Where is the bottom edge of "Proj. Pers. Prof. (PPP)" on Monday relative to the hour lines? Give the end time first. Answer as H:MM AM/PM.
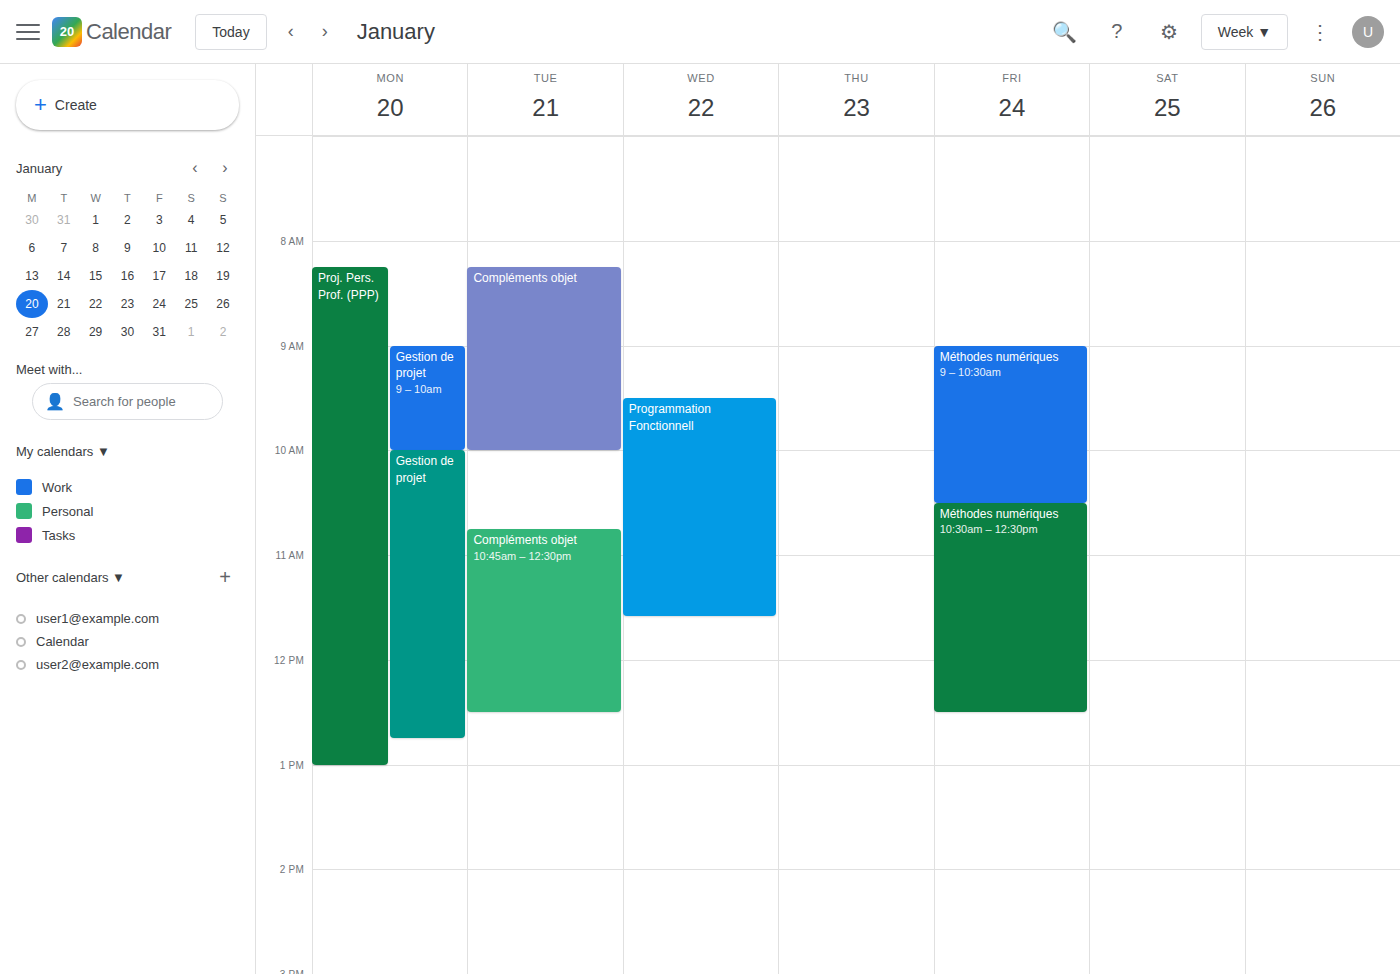
1:00 PM -- exactly on the 1 PM line.